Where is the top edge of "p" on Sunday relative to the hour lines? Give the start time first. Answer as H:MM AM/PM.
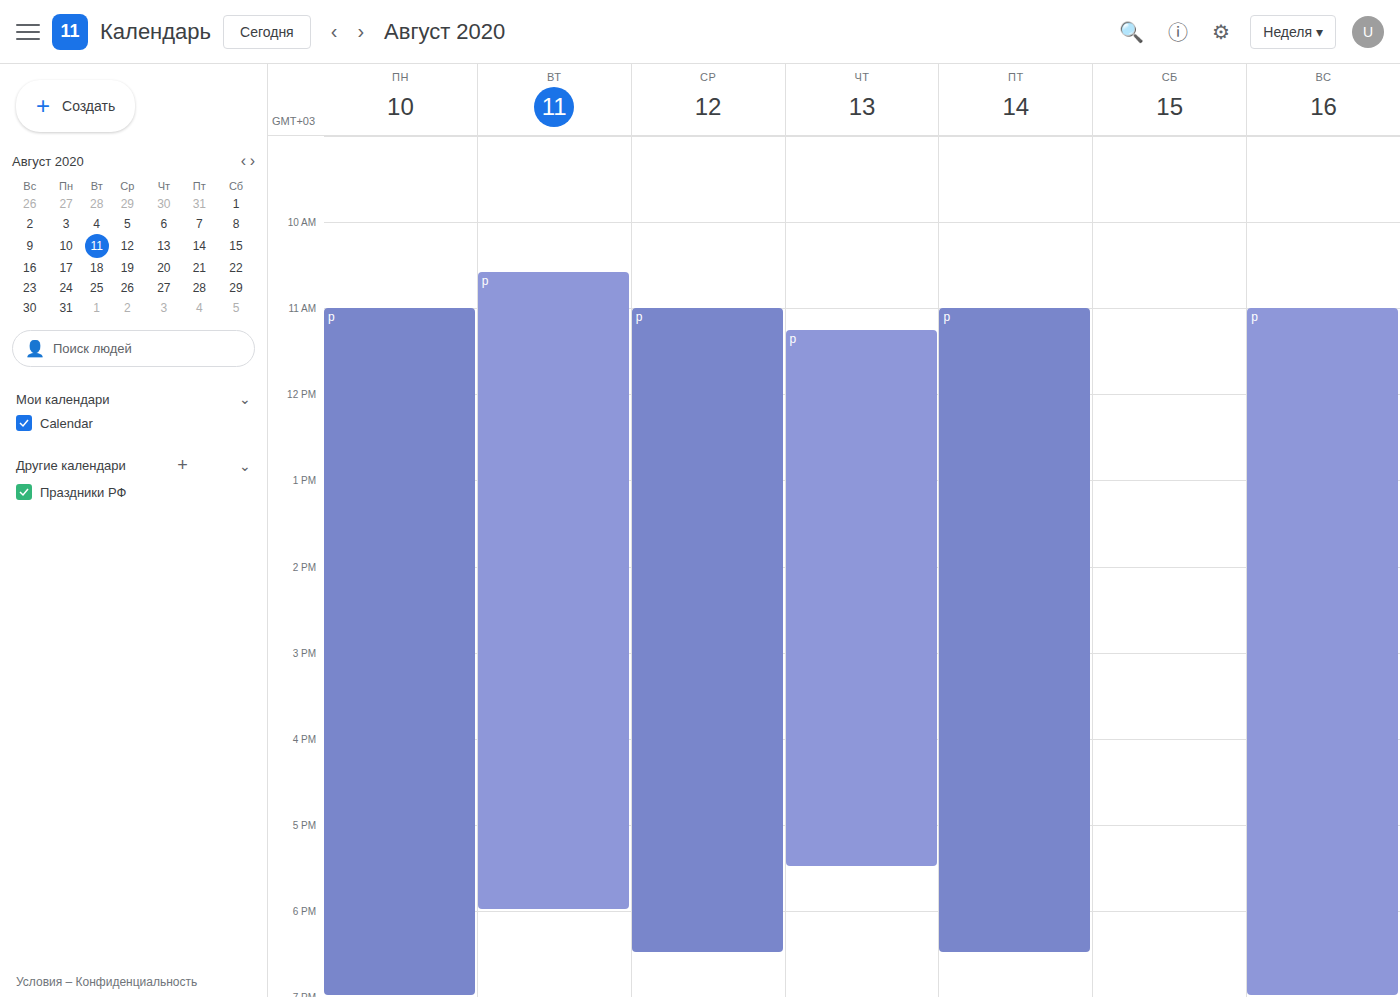
11:00 AM -- exactly on the 11 AM line.